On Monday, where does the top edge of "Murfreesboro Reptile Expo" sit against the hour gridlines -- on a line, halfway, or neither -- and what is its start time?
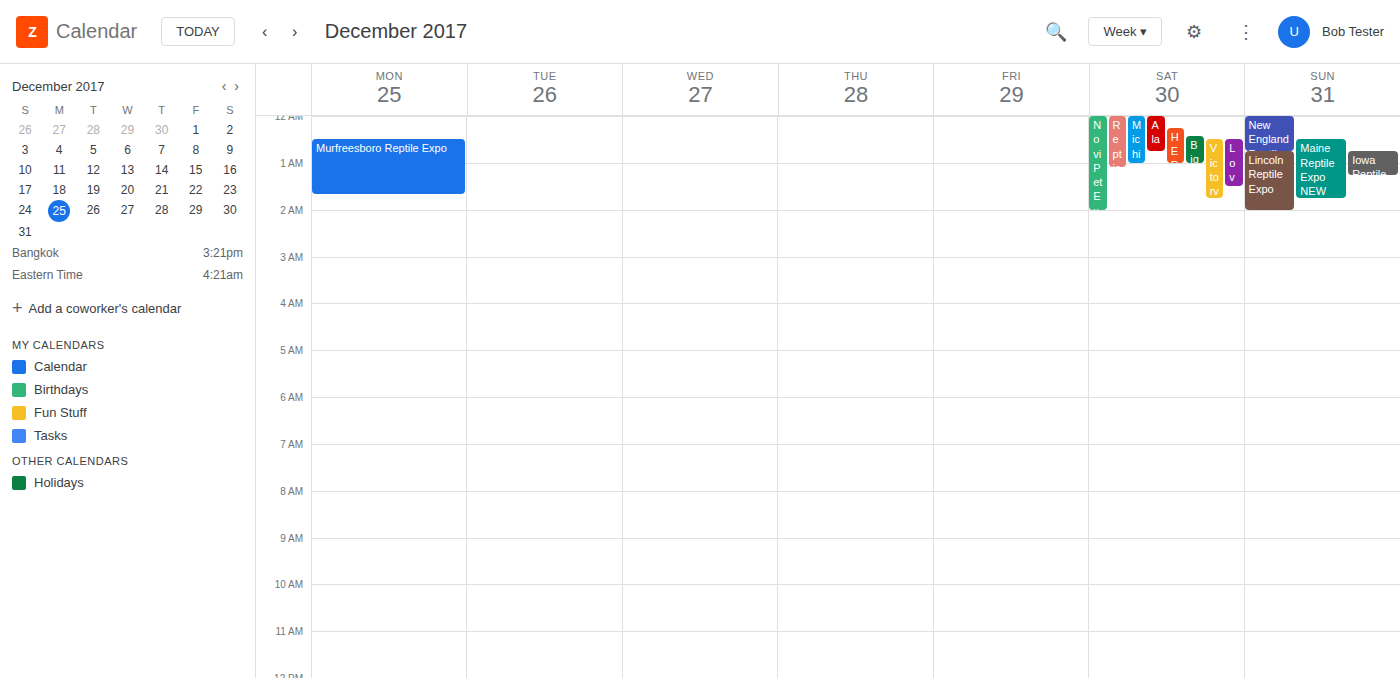
12:30 AM -- halfway between the 12 AM and 1 AM lines.